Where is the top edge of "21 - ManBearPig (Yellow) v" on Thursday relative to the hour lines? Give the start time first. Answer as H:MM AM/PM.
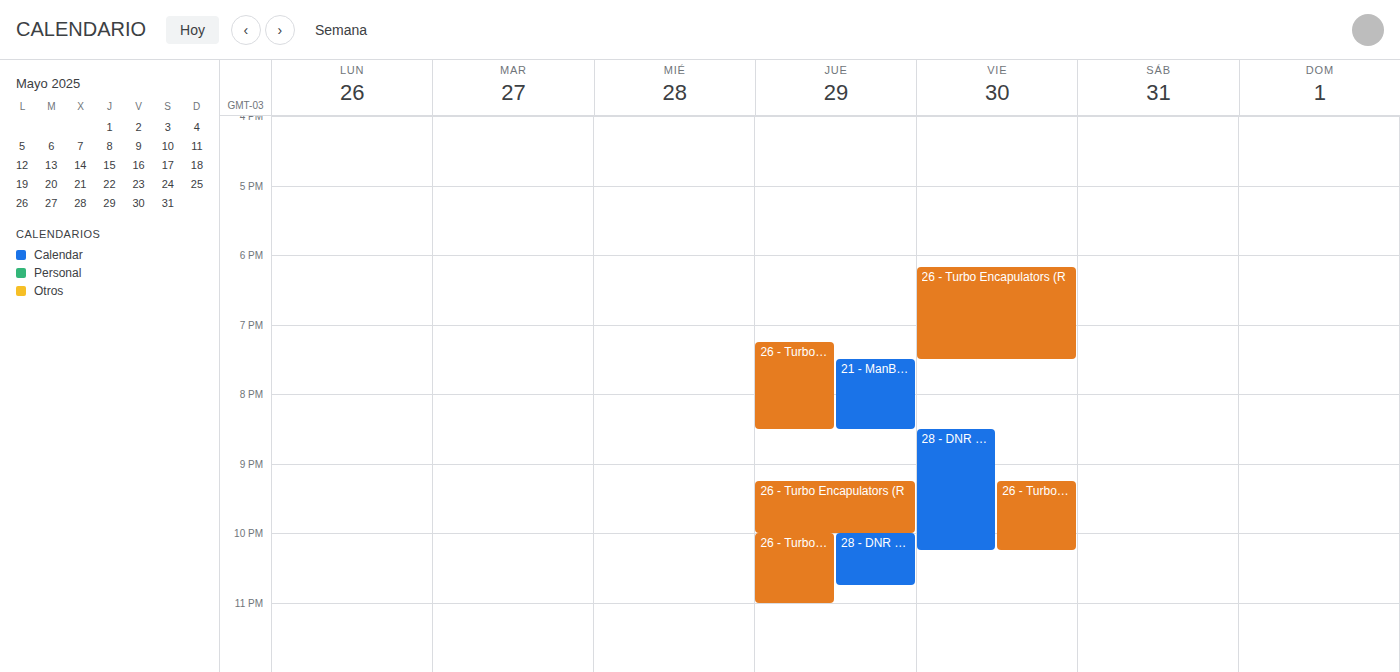
7:30 PM -- halfway between the 7 PM and 8 PM lines.